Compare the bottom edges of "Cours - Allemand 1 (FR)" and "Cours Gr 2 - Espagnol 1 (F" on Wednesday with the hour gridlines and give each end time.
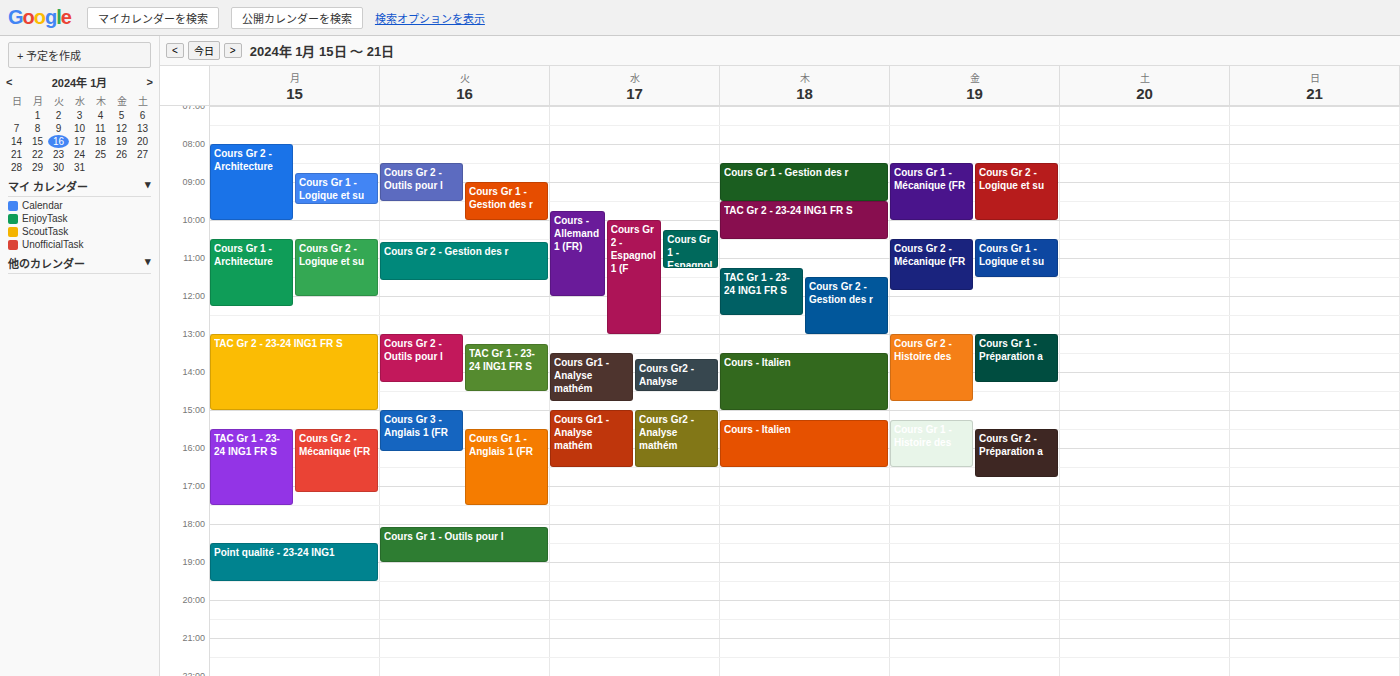
"Cours - Allemand 1 (FR)": 12:00 PM, exactly on the 12 PM line. "Cours Gr 2 - Espagnol 1 (F": 1:00 PM, exactly on the 1 PM line.